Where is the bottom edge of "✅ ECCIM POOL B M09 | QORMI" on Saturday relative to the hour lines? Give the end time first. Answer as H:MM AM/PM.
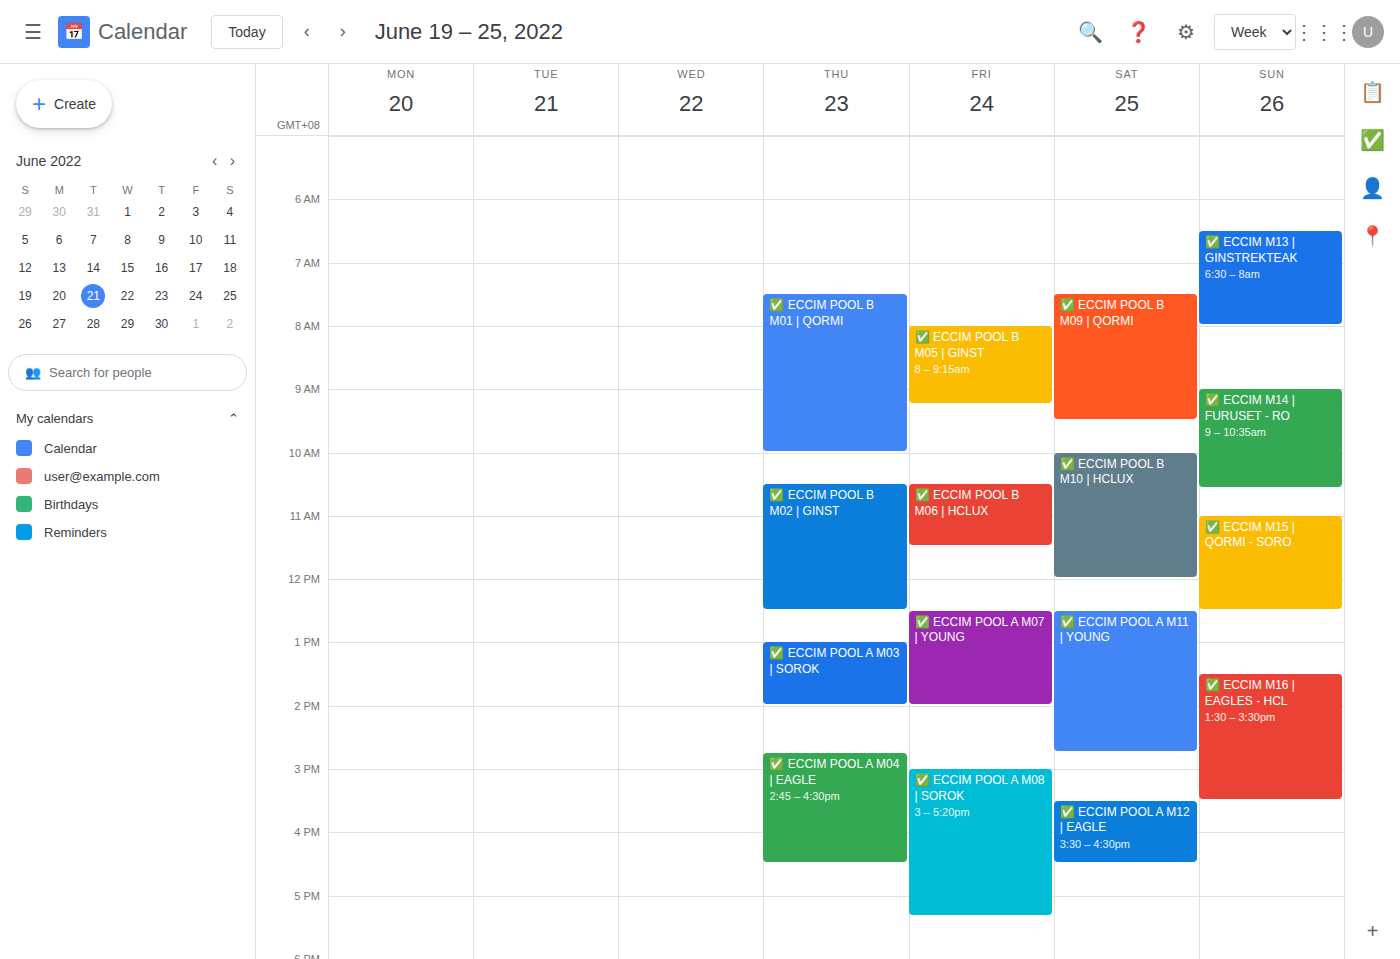
9:30 AM -- halfway between the 9 AM and 10 AM lines.